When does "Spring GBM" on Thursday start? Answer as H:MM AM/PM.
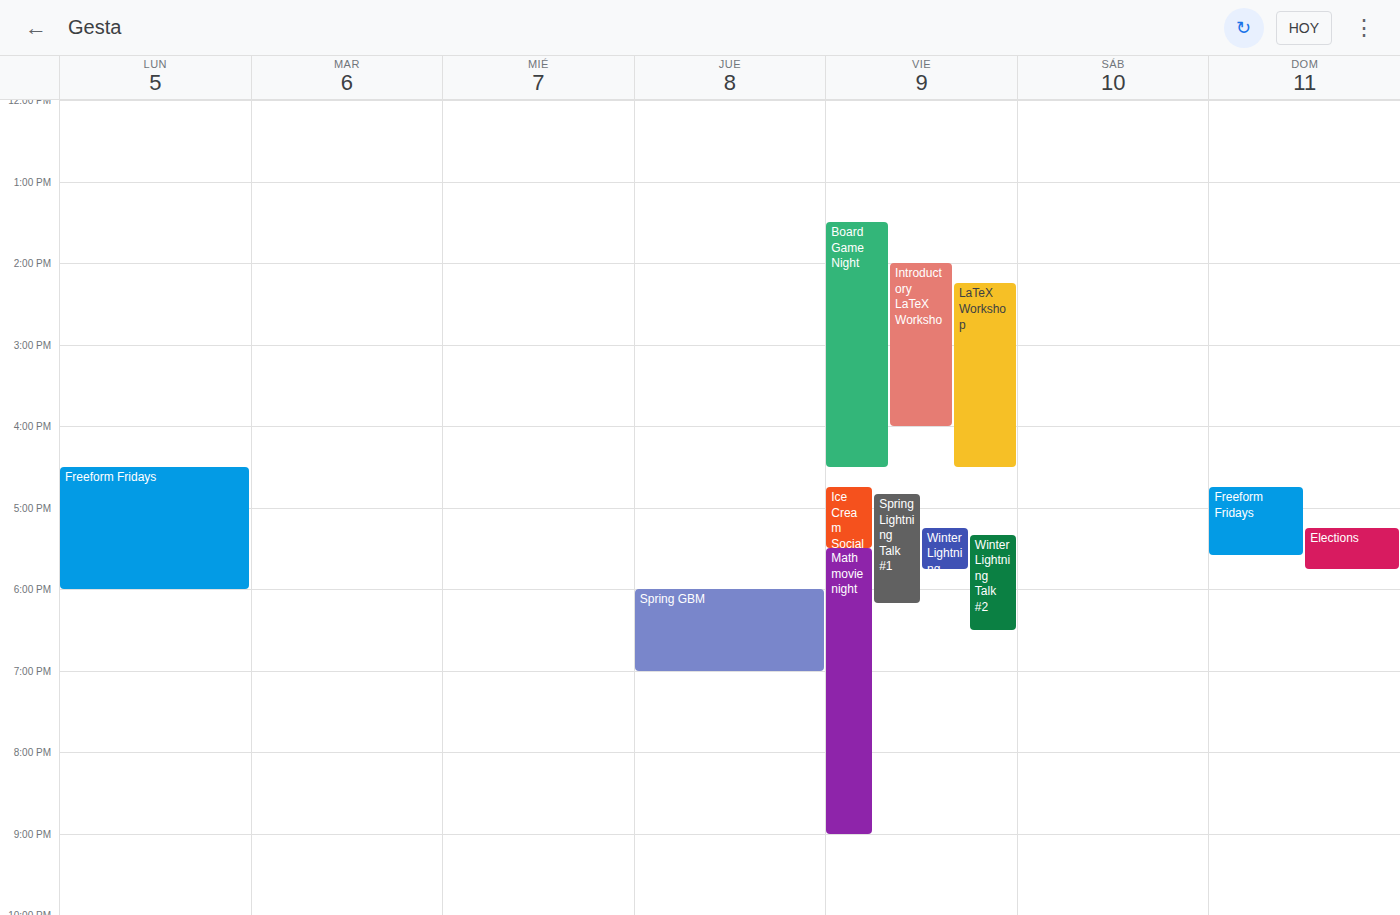
6:00 PM